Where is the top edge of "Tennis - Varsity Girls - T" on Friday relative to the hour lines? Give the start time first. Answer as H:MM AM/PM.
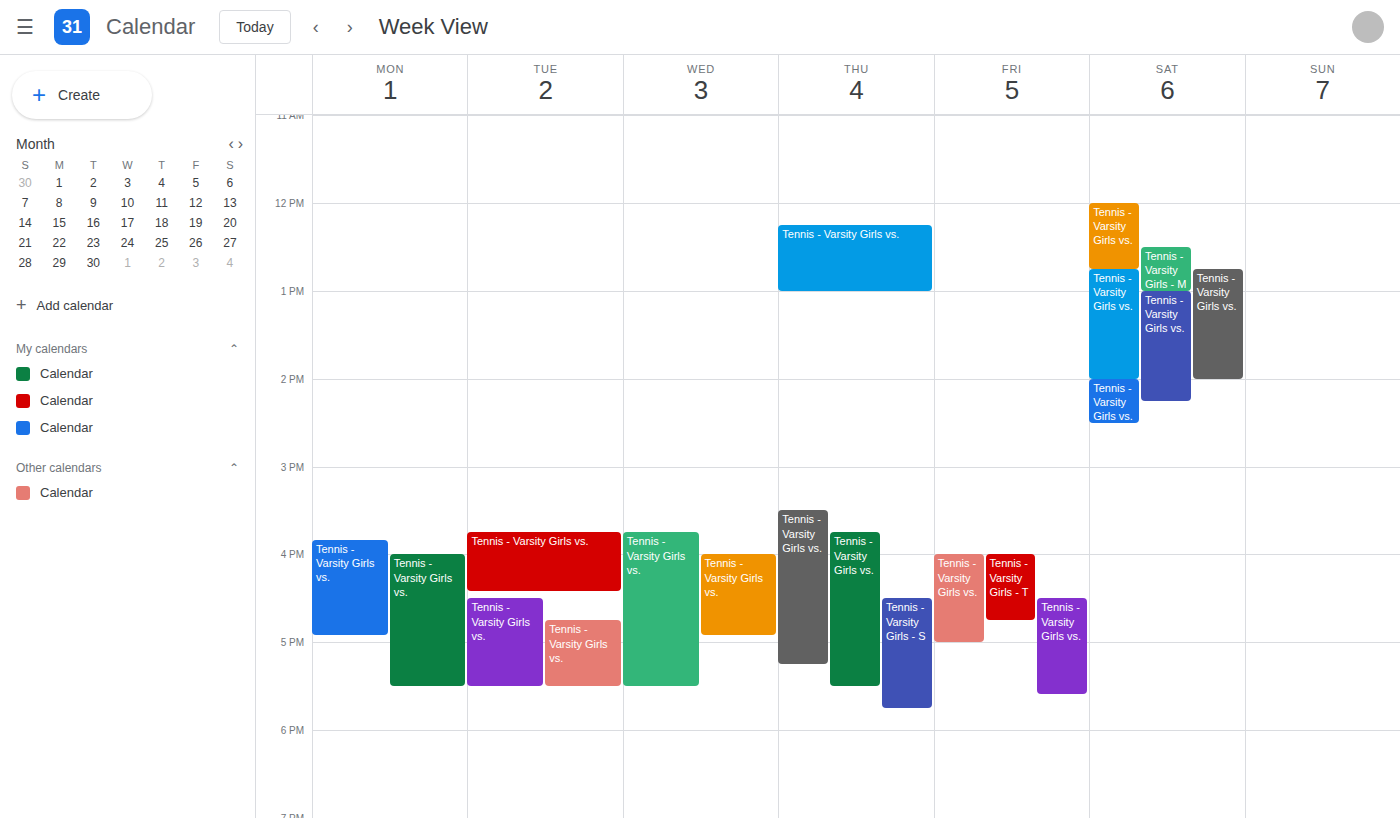
4:00 PM -- exactly on the 4 PM line.